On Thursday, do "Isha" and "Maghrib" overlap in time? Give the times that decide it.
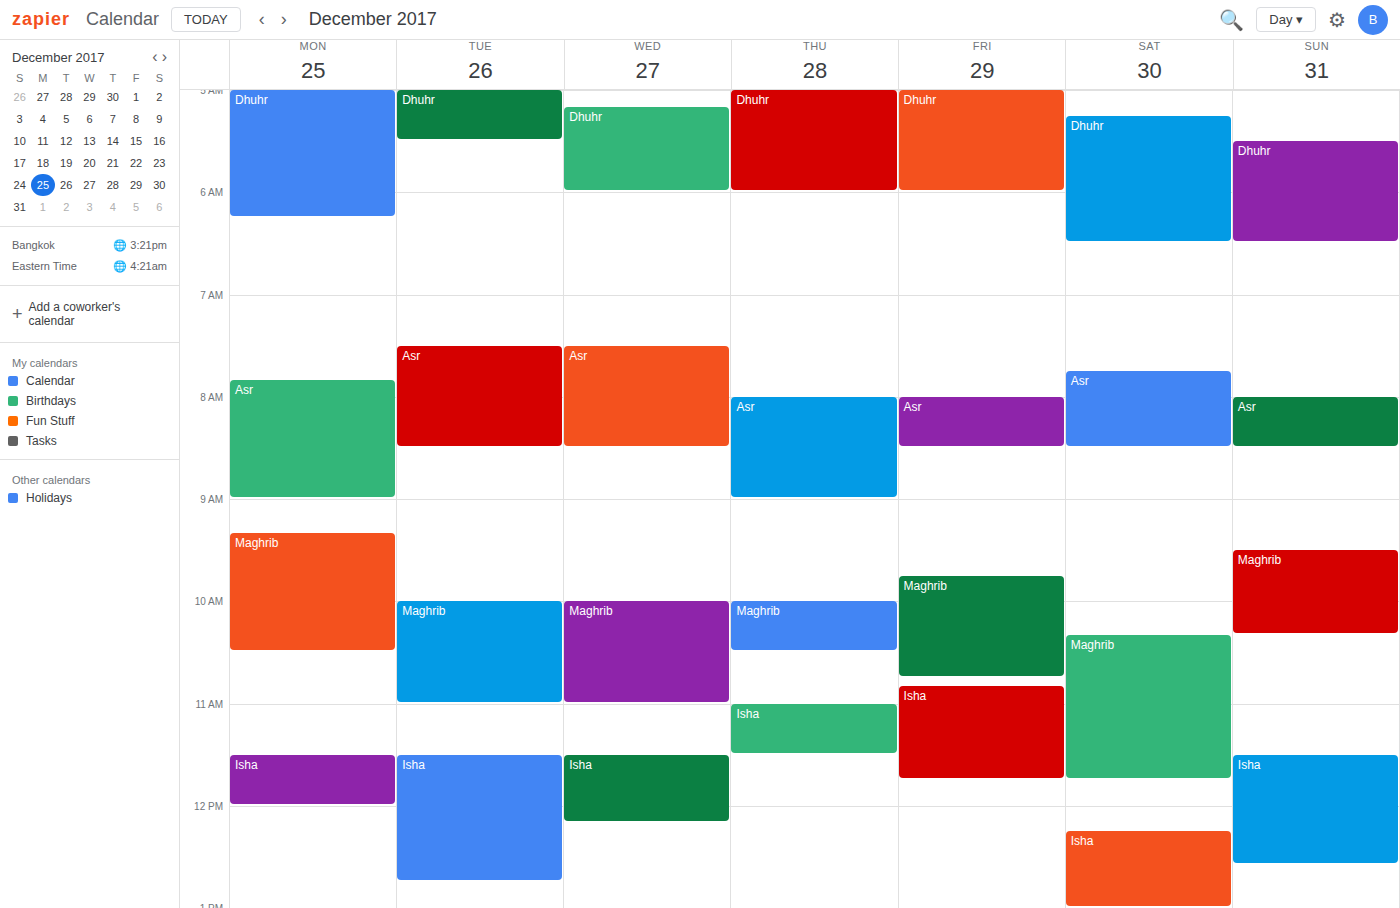
"Maghrib" ends at 10:30 AM and "Isha" starts at 11:00 AM -- no overlap.